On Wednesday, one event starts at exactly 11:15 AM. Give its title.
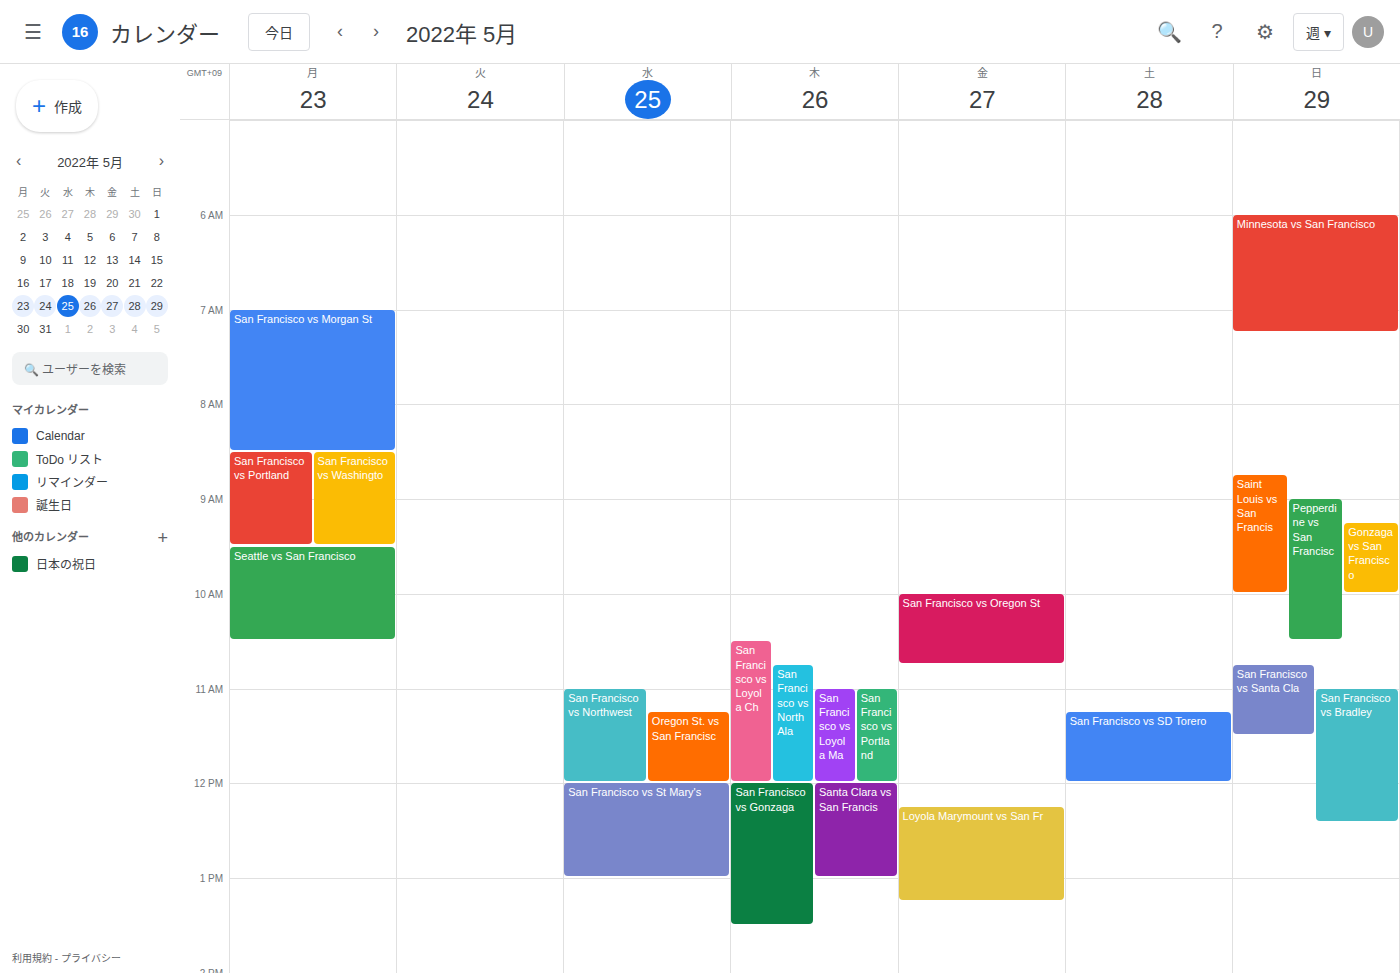
"Oregon St. vs San Francisc"